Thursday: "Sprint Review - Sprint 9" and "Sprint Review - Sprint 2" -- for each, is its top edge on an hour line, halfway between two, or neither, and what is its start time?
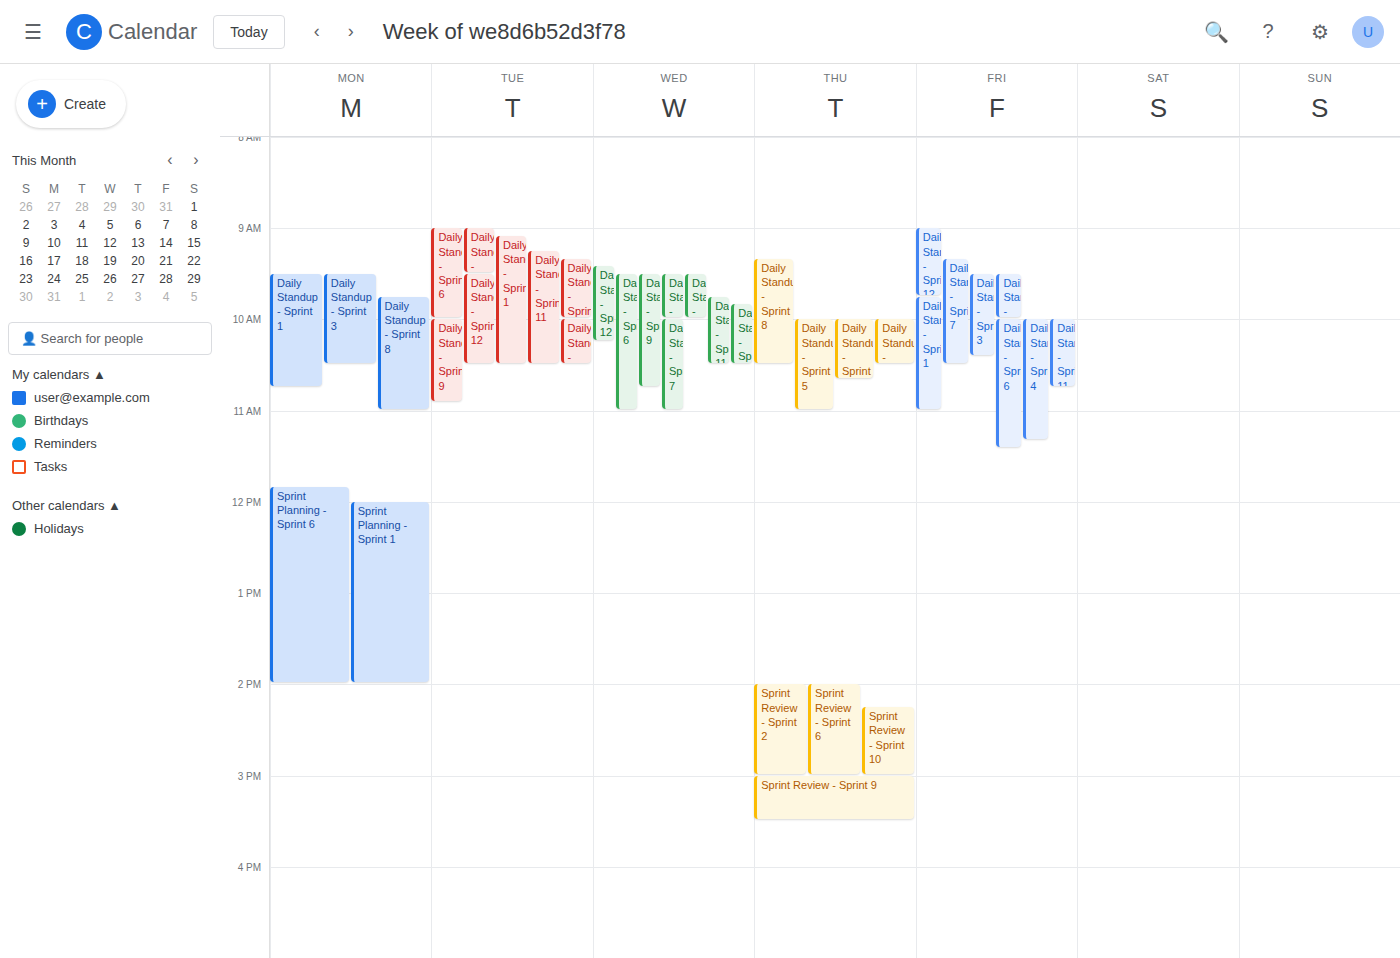
"Sprint Review - Sprint 9": 3:00 PM, exactly on the 3 PM line. "Sprint Review - Sprint 2": 2:00 PM, exactly on the 2 PM line.